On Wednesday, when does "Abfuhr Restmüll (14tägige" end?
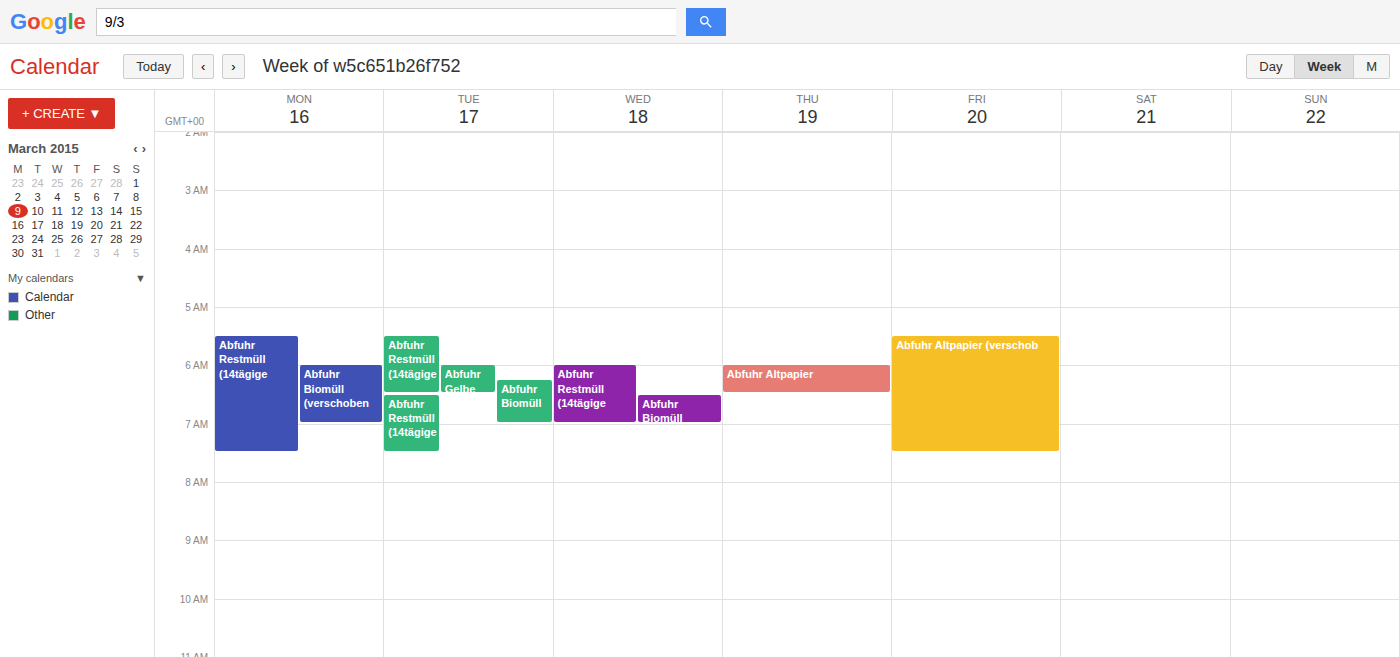
7:00 AM